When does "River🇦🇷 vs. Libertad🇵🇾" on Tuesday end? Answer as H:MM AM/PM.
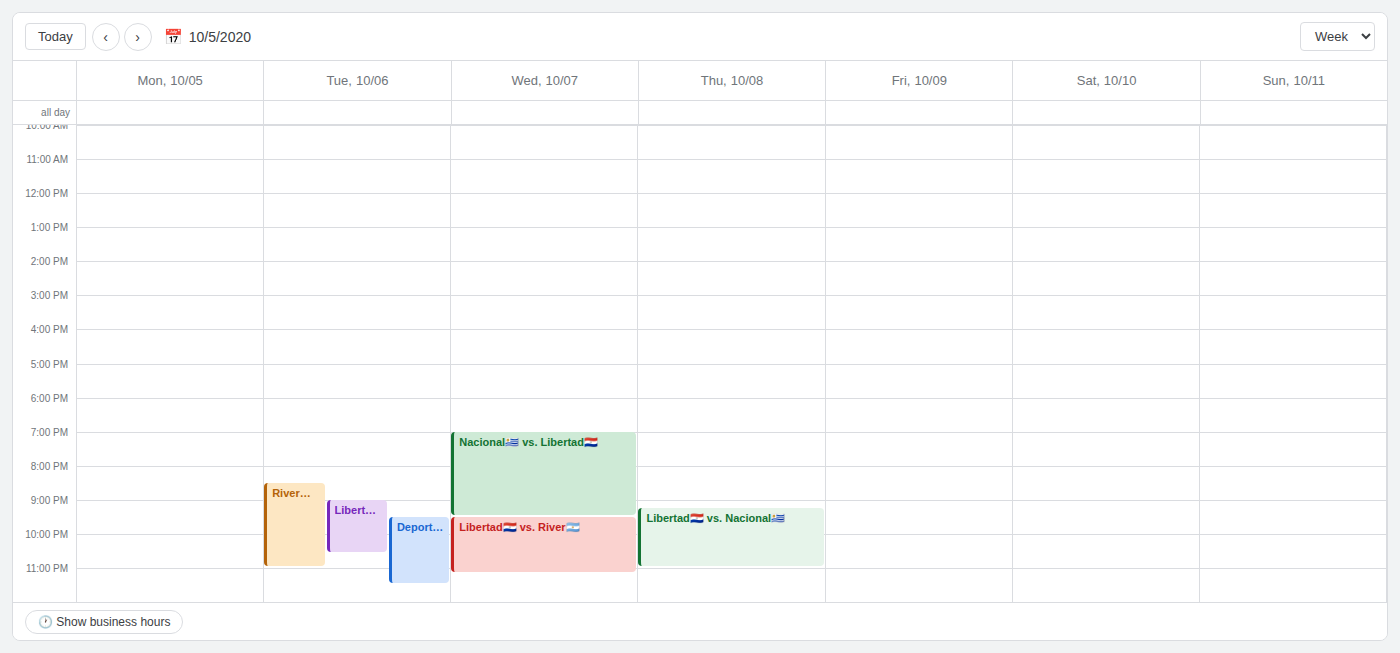
11:00 PM